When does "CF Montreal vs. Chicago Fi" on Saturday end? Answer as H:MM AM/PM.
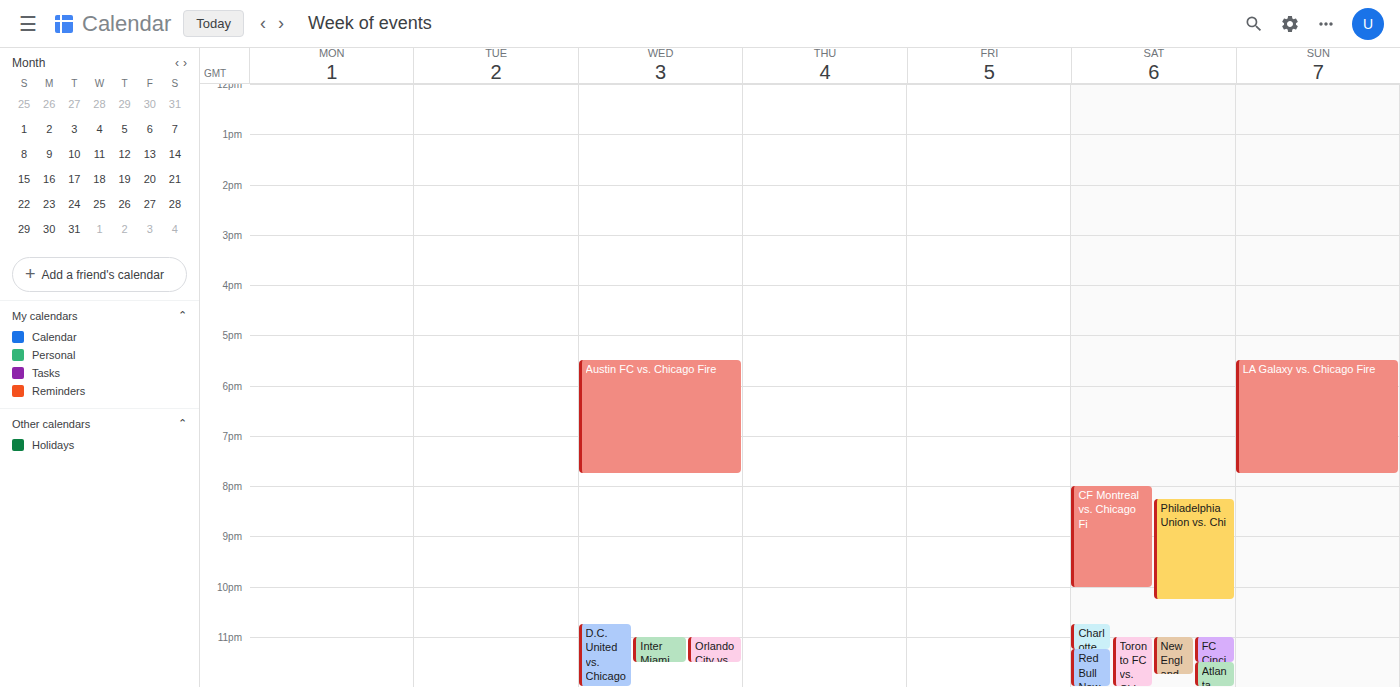
10:00 PM